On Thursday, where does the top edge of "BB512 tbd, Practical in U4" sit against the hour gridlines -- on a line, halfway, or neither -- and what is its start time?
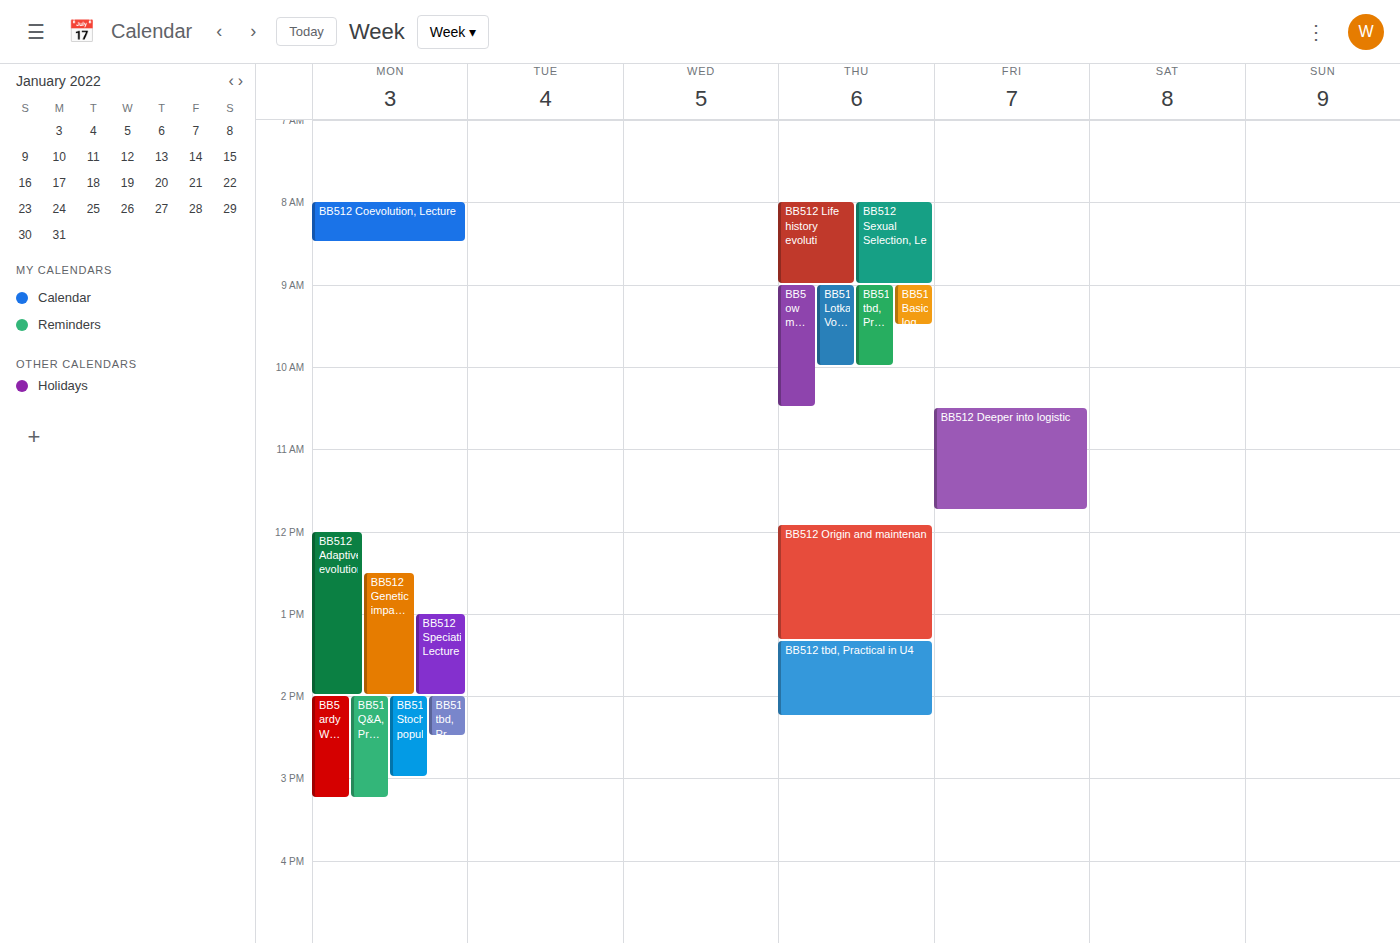
1:20 PM -- neither: 20 minutes below the 1 PM line and 40 minutes above the 2 PM line.